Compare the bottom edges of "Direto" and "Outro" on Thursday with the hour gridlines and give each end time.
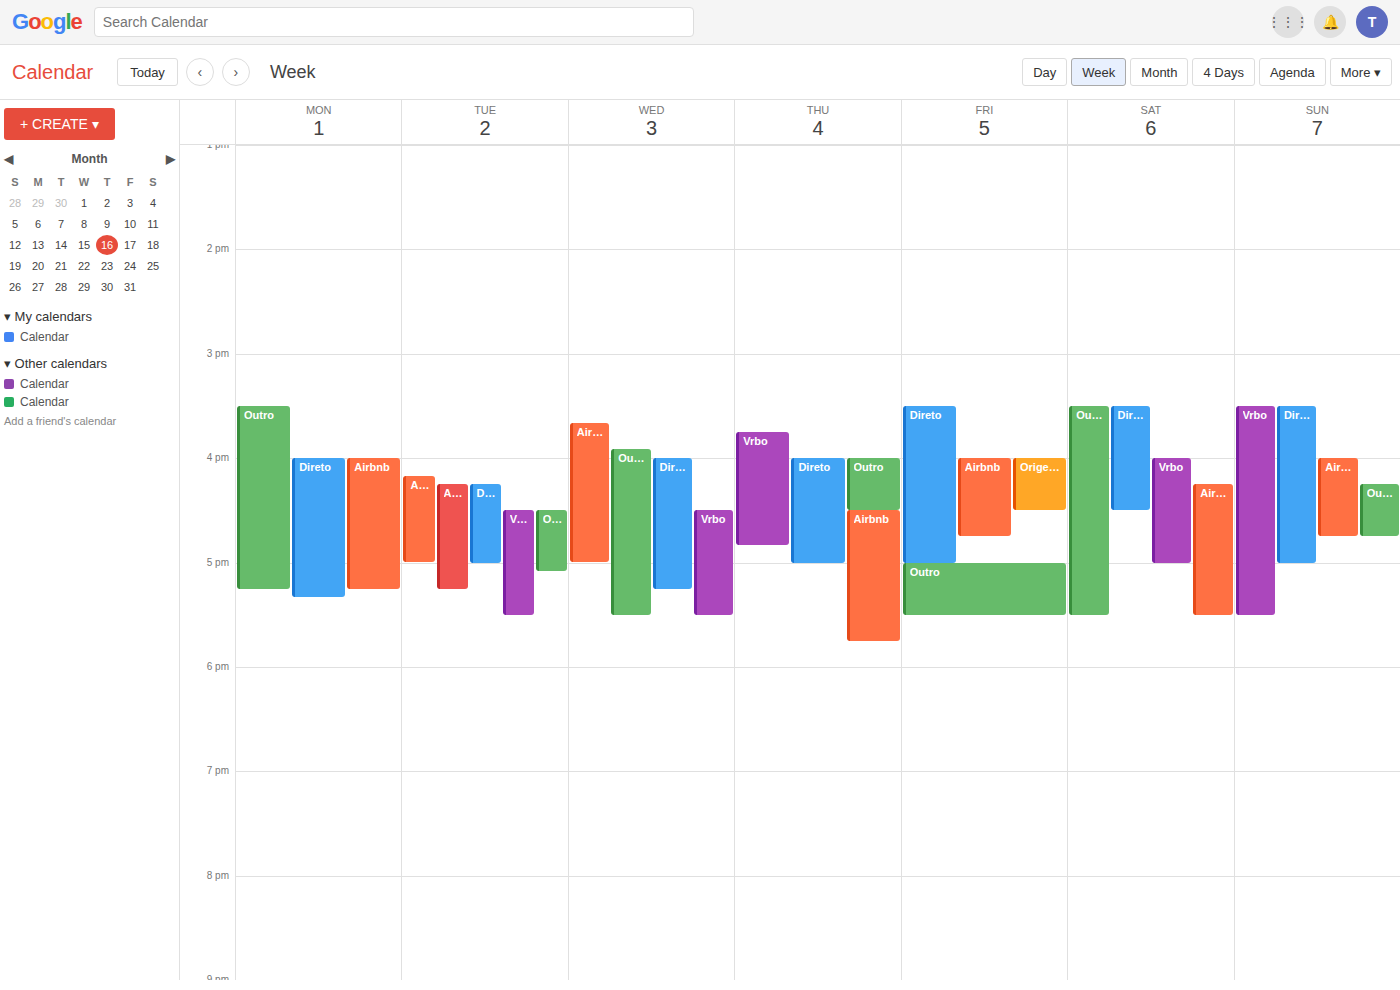
"Direto": 5:00 PM, exactly on the 5 PM line. "Outro": 4:30 PM, halfway between the 4 PM and 5 PM lines.